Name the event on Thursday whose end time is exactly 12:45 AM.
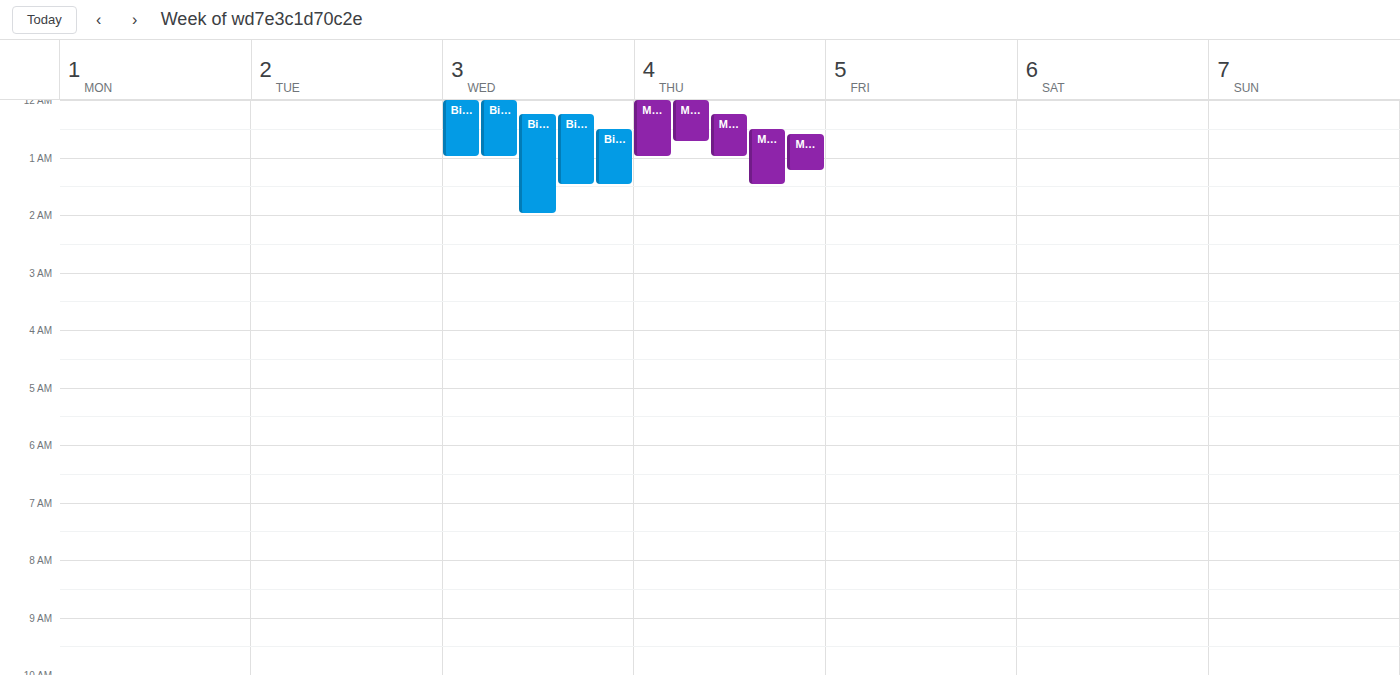
"Machine-Quiz-1"